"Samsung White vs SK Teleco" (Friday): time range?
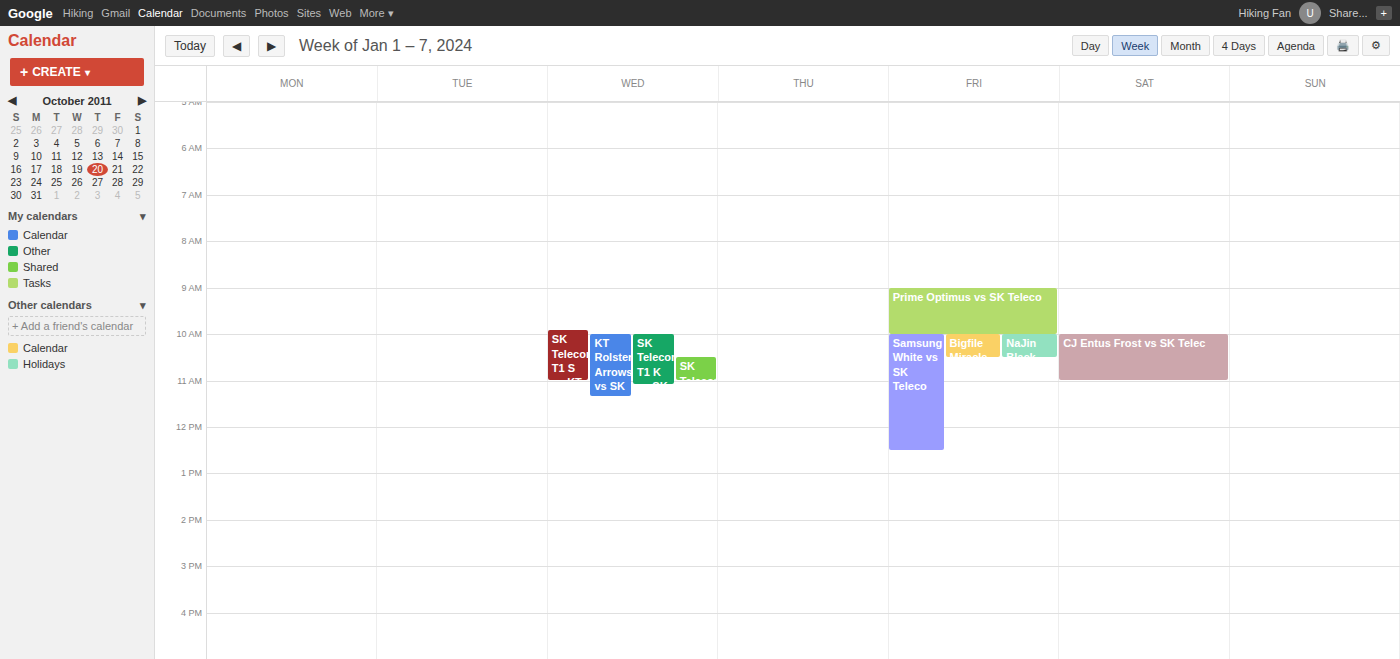
10:00 to 12:30